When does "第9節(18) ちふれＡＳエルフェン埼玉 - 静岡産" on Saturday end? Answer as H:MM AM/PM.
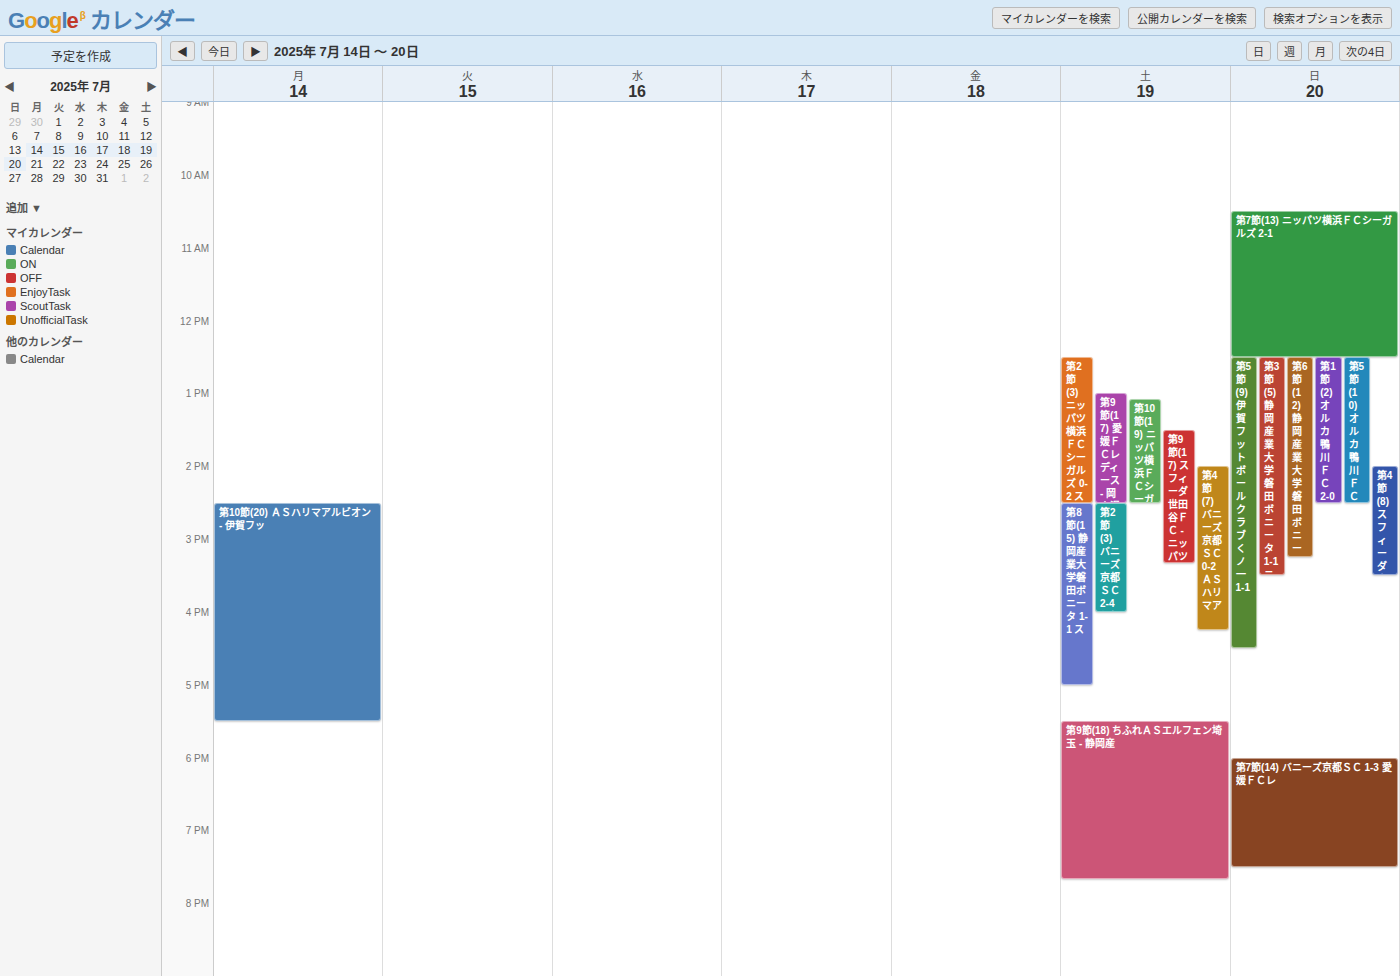
7:40 PM